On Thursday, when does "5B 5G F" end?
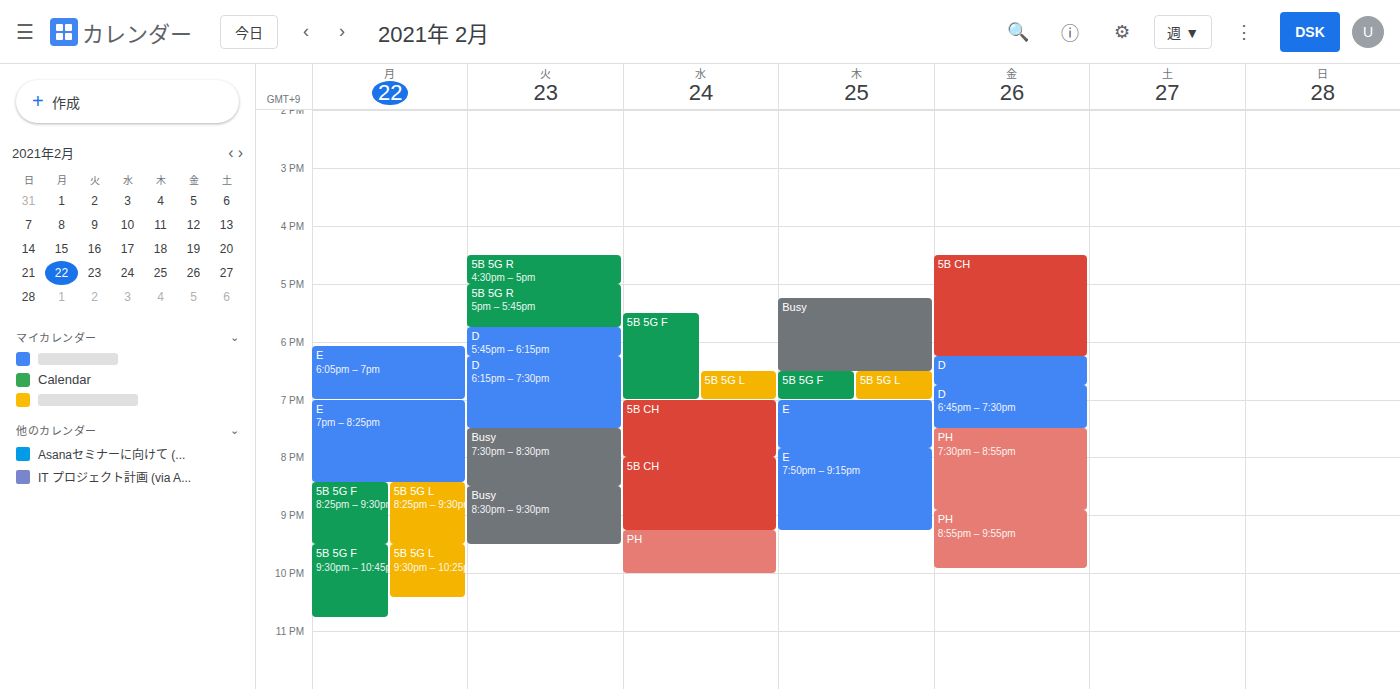
19:00